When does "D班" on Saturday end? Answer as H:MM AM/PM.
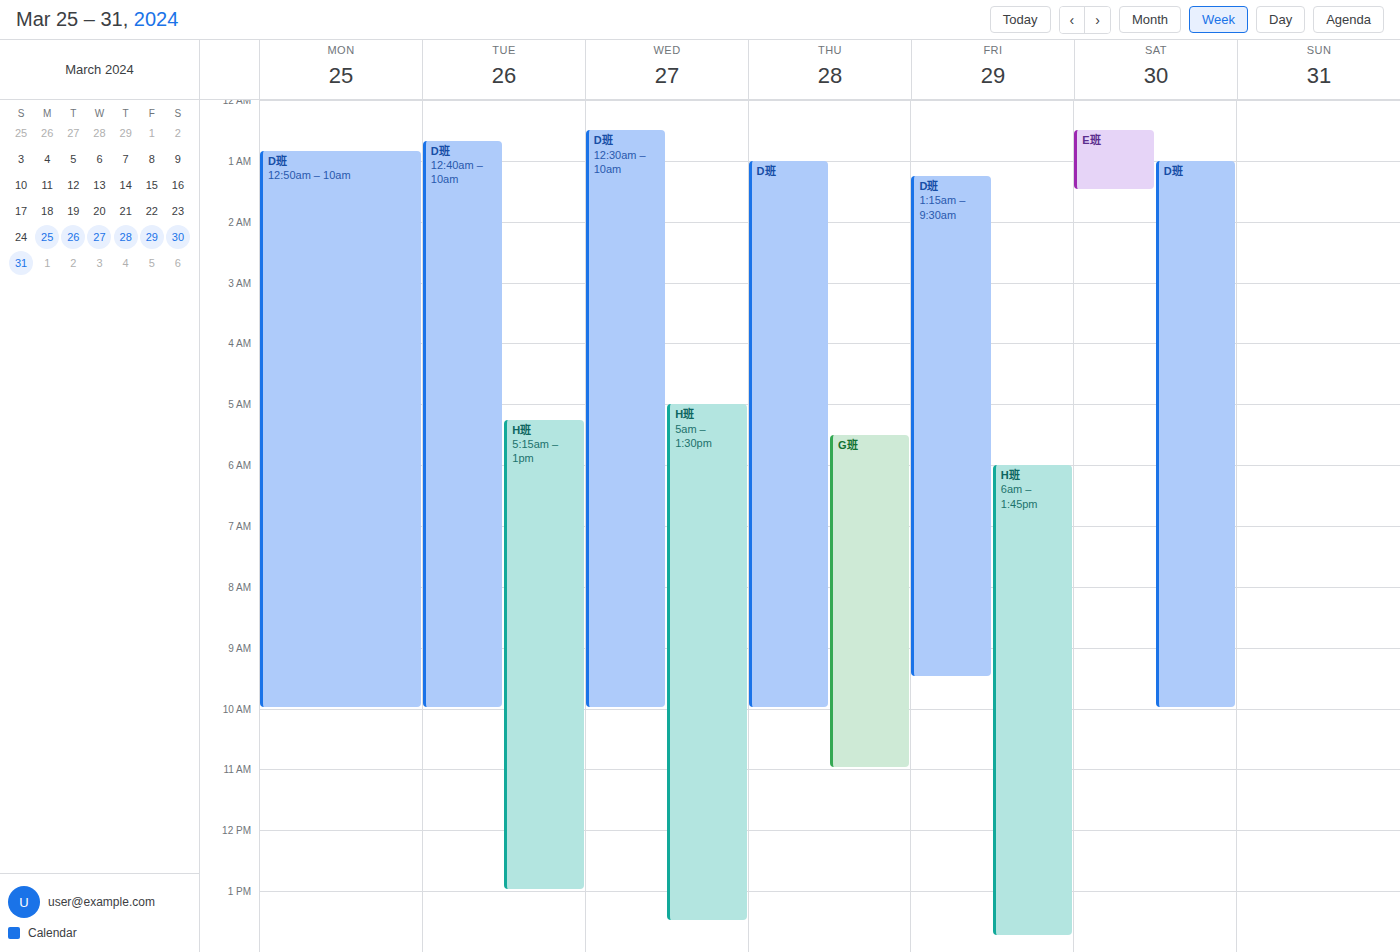
10:00 AM